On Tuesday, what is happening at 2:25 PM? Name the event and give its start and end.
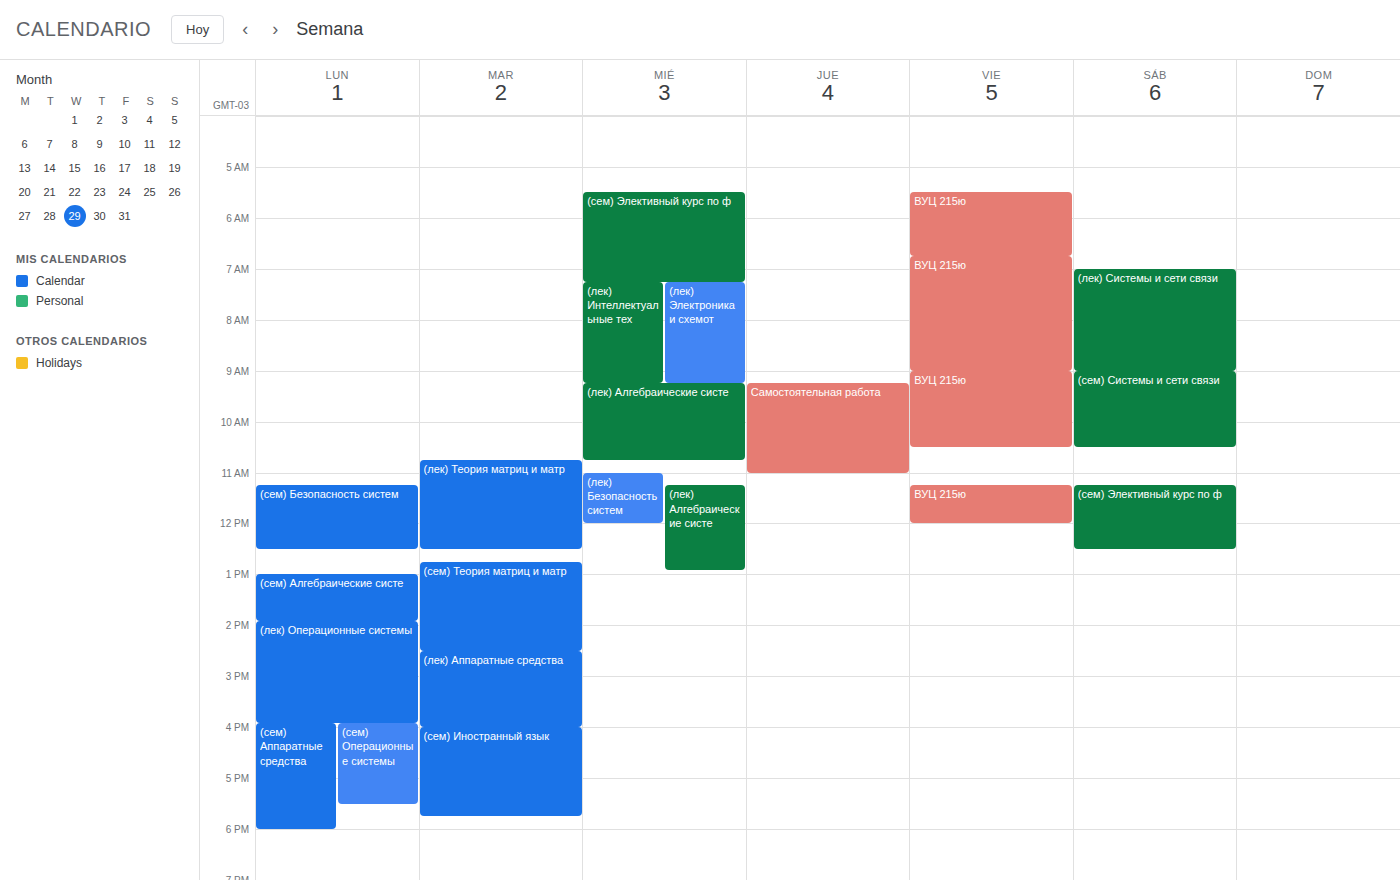
"(сем) Теория матриц и матр", 12:45 PM to 2:30 PM